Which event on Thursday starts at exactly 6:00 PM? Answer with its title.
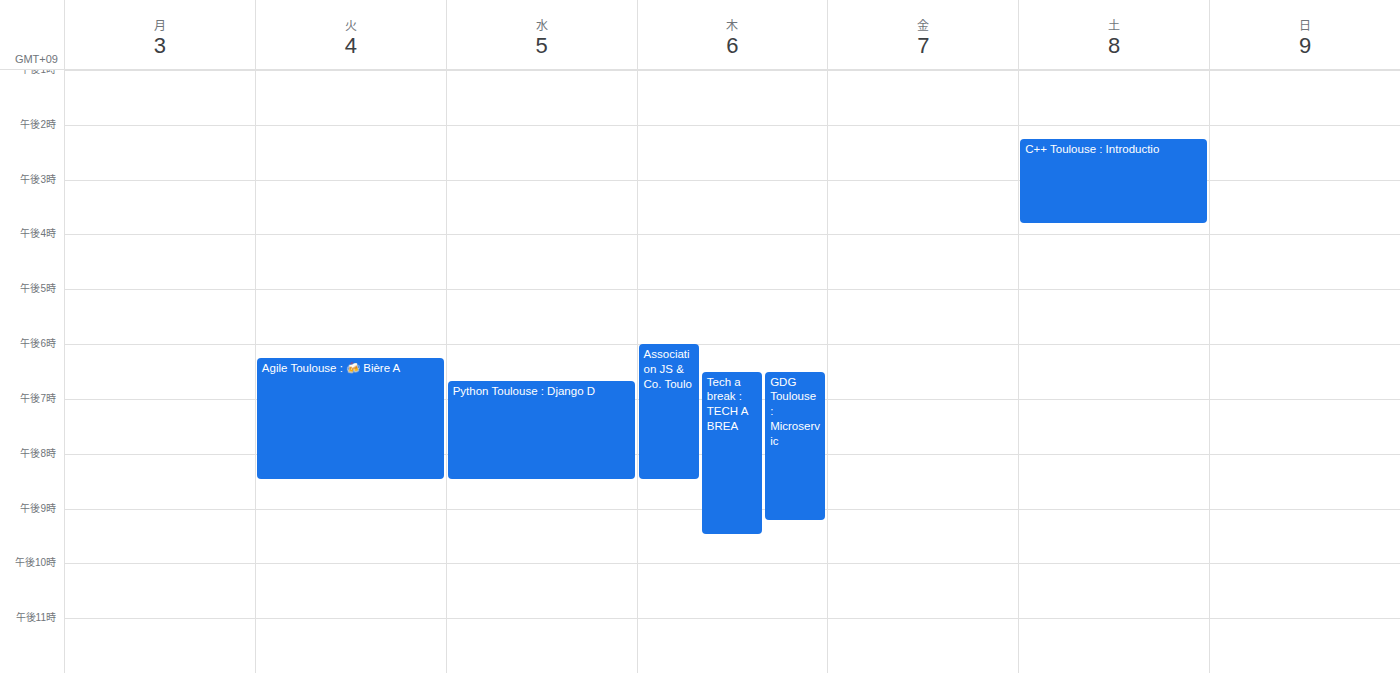
"Association JS & Co. Toulo"